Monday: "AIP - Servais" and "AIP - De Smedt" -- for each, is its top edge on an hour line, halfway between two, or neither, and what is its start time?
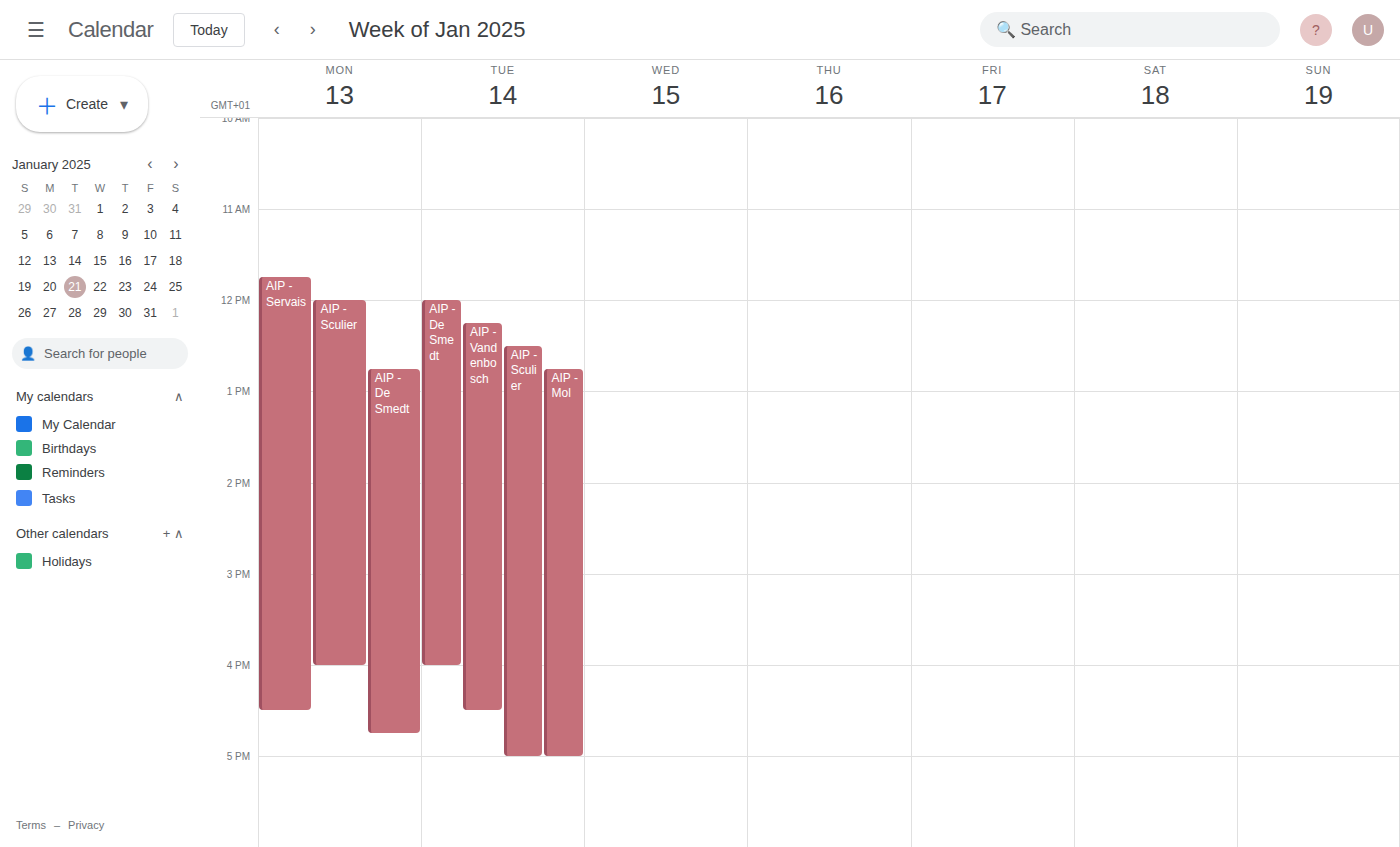
"AIP - Servais": 11:45 AM, neither: three quarters of the way from the 11 AM line to the 12 PM line. "AIP - De Smedt": 12:45 PM, neither: three quarters of the way from the 12 PM line to the 1 PM line.